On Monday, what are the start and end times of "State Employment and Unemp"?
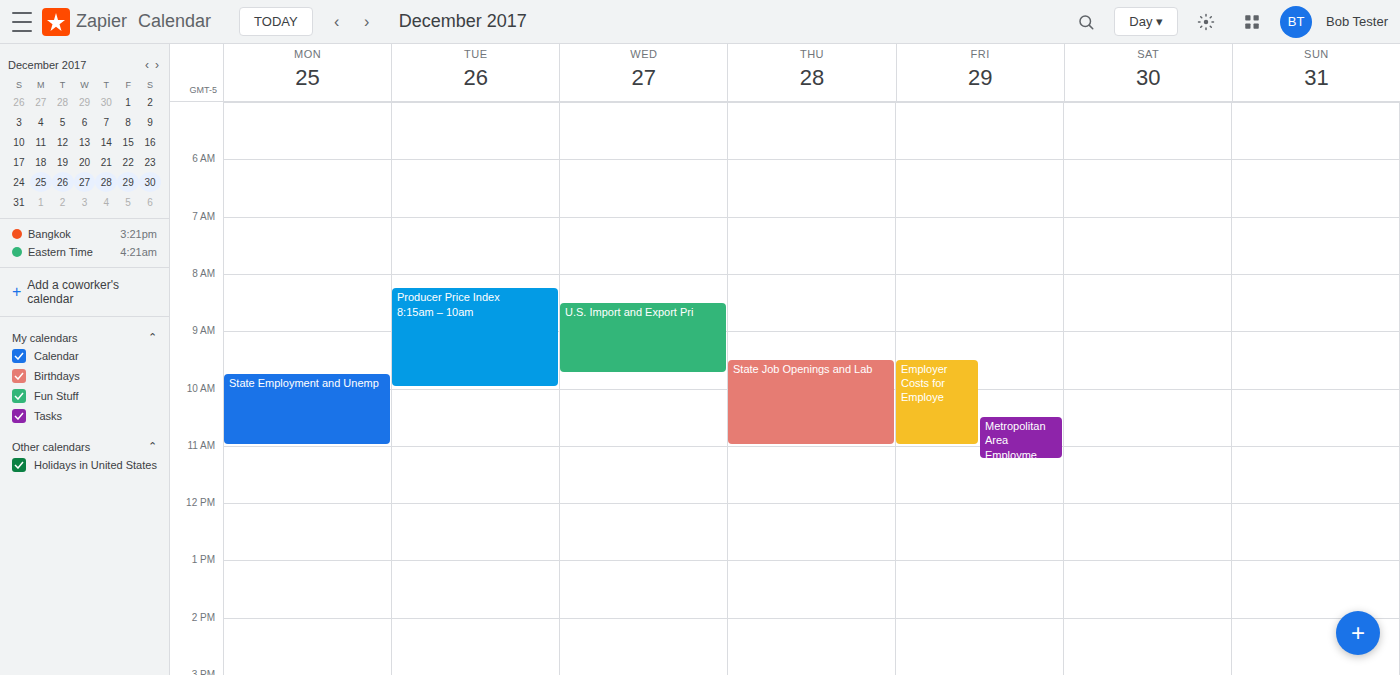
9:45 AM to 11:00 AM